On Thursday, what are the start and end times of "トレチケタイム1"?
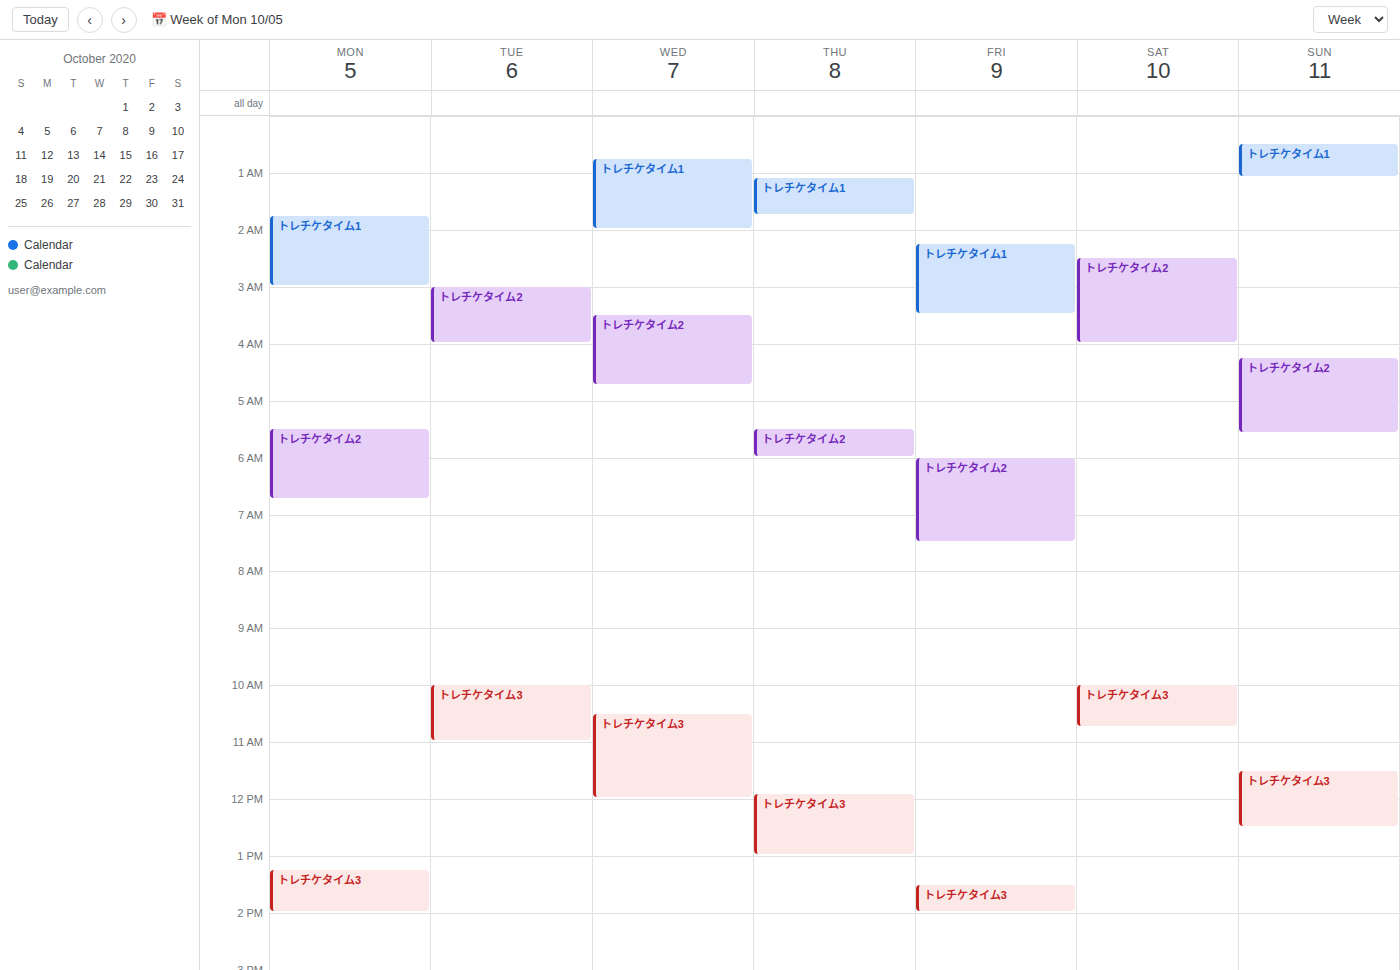
1:05 AM to 1:45 AM